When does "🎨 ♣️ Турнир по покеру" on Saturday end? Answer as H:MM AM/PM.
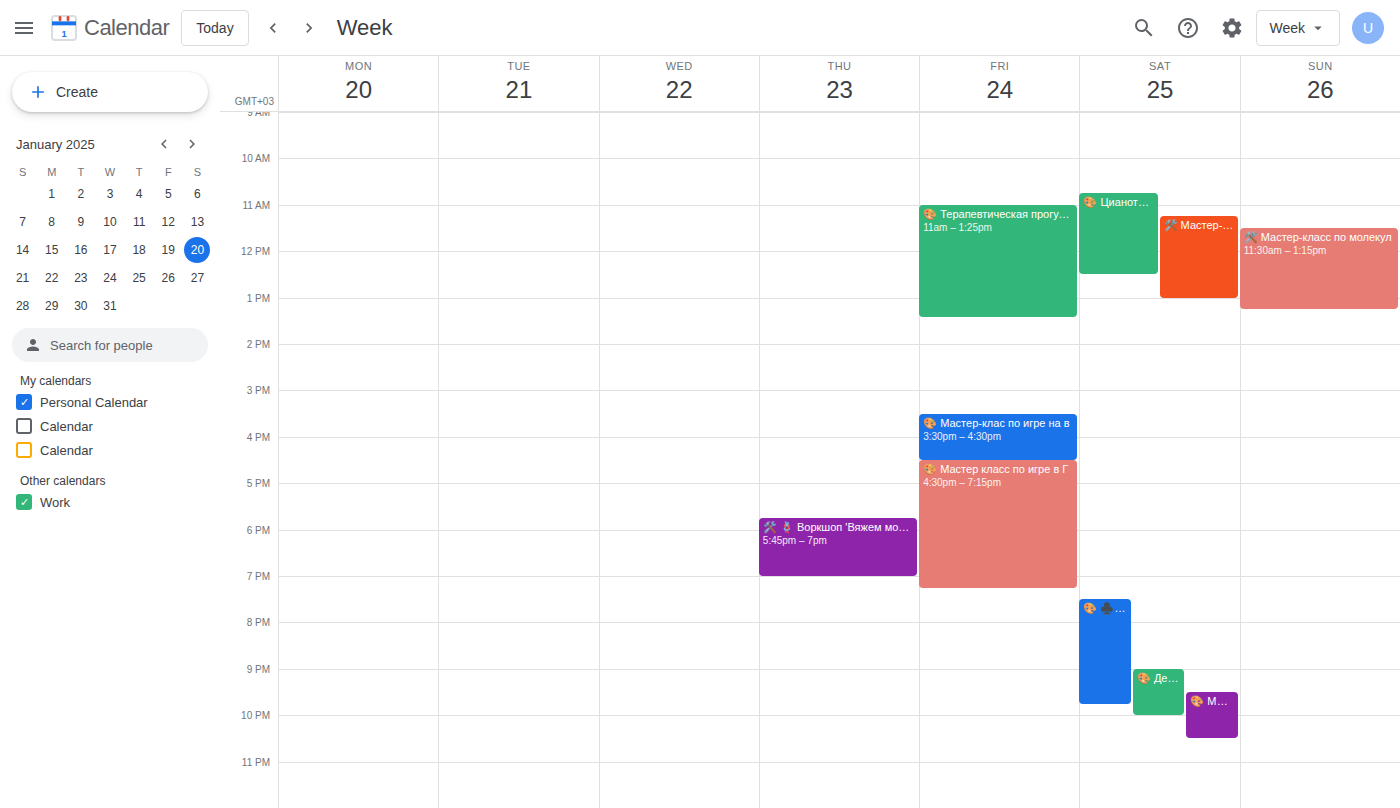
9:45 PM